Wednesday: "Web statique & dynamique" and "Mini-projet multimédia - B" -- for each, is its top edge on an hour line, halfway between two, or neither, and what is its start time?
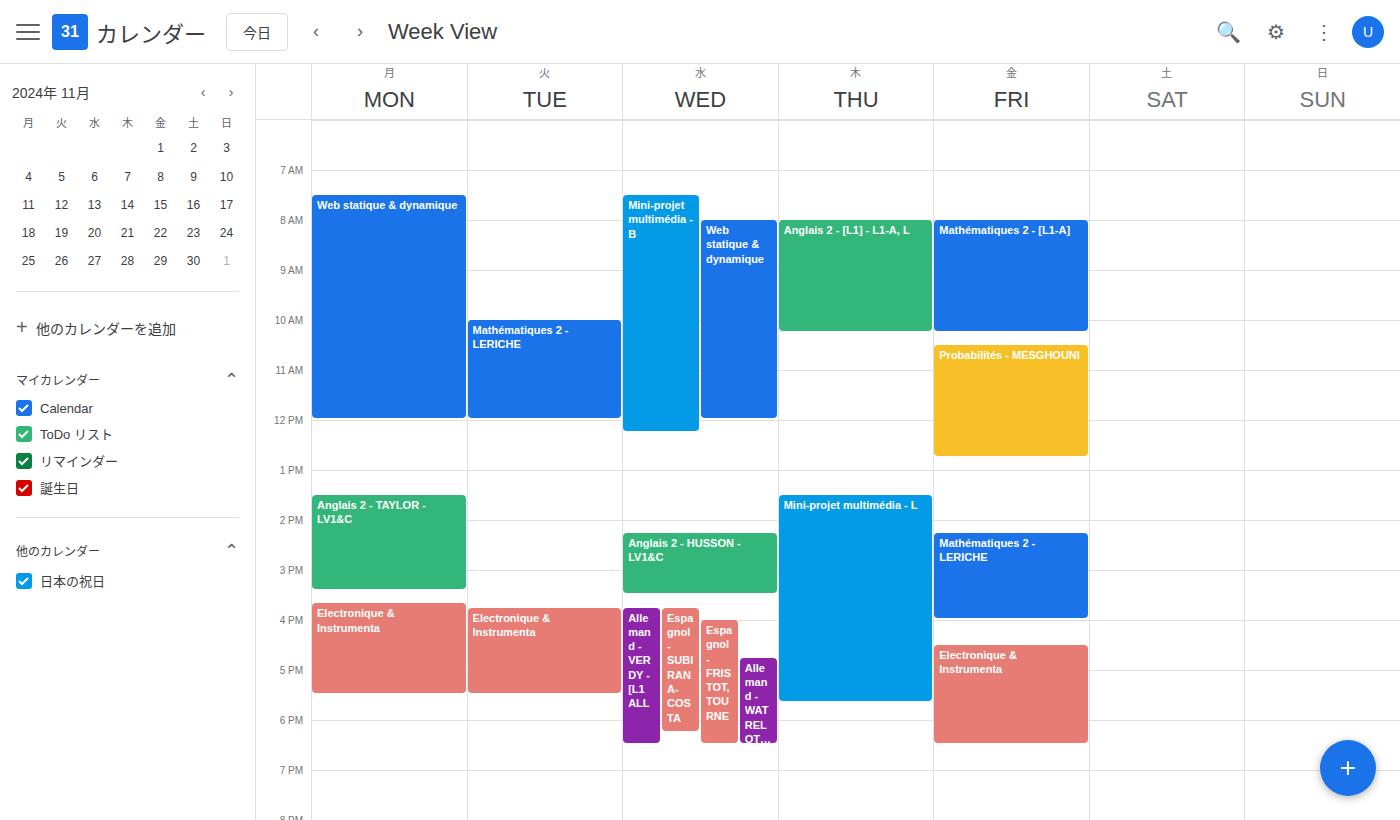
"Web statique & dynamique": 8:00 AM, exactly on the 8 AM line. "Mini-projet multimédia - B": 7:30 AM, halfway between the 7 AM and 8 AM lines.